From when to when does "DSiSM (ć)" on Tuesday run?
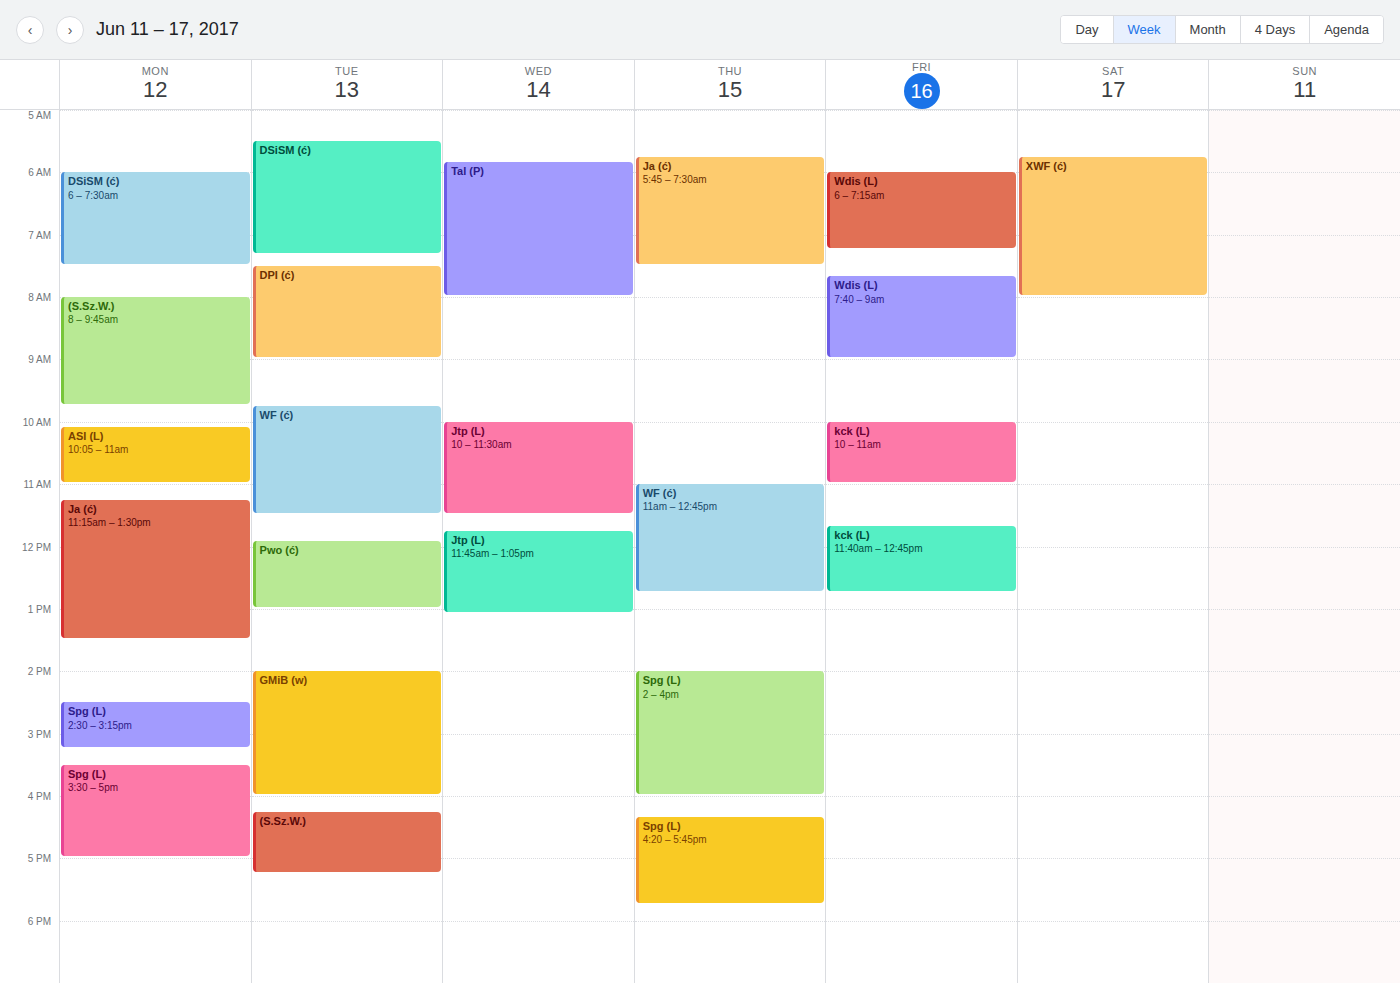
5:30 AM to 7:20 AM